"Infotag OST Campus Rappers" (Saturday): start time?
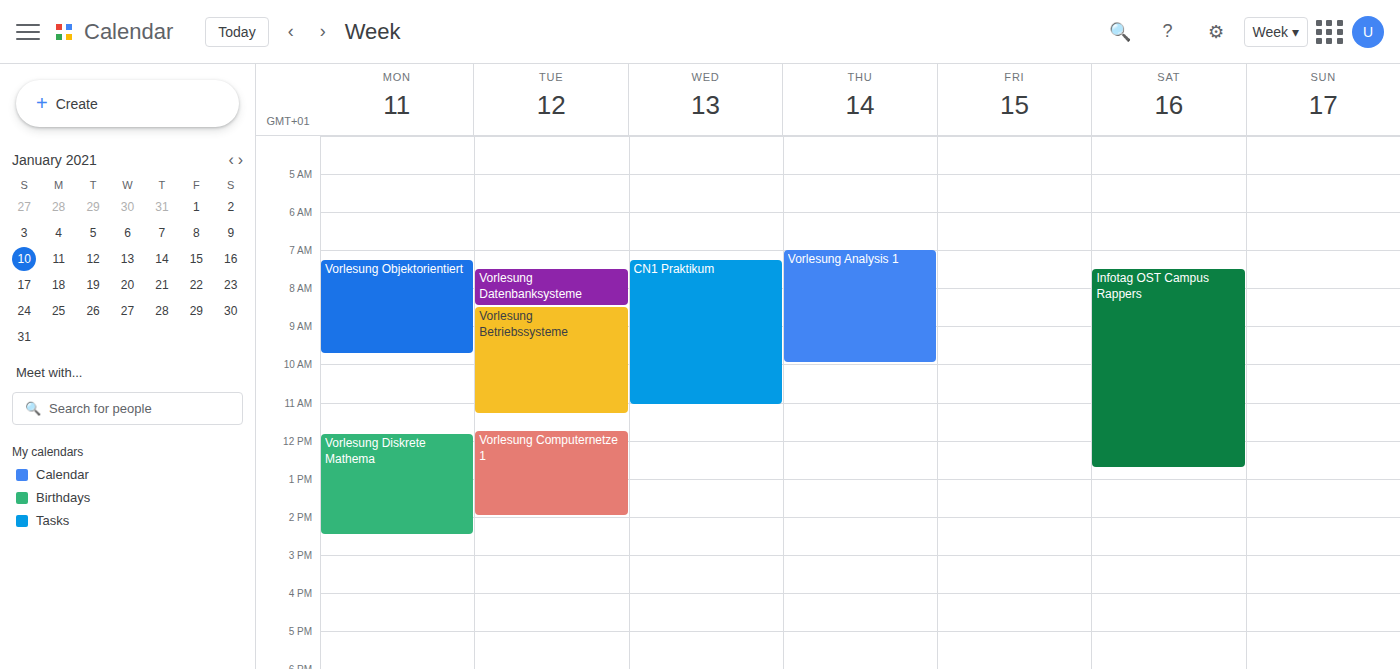
7:30 AM